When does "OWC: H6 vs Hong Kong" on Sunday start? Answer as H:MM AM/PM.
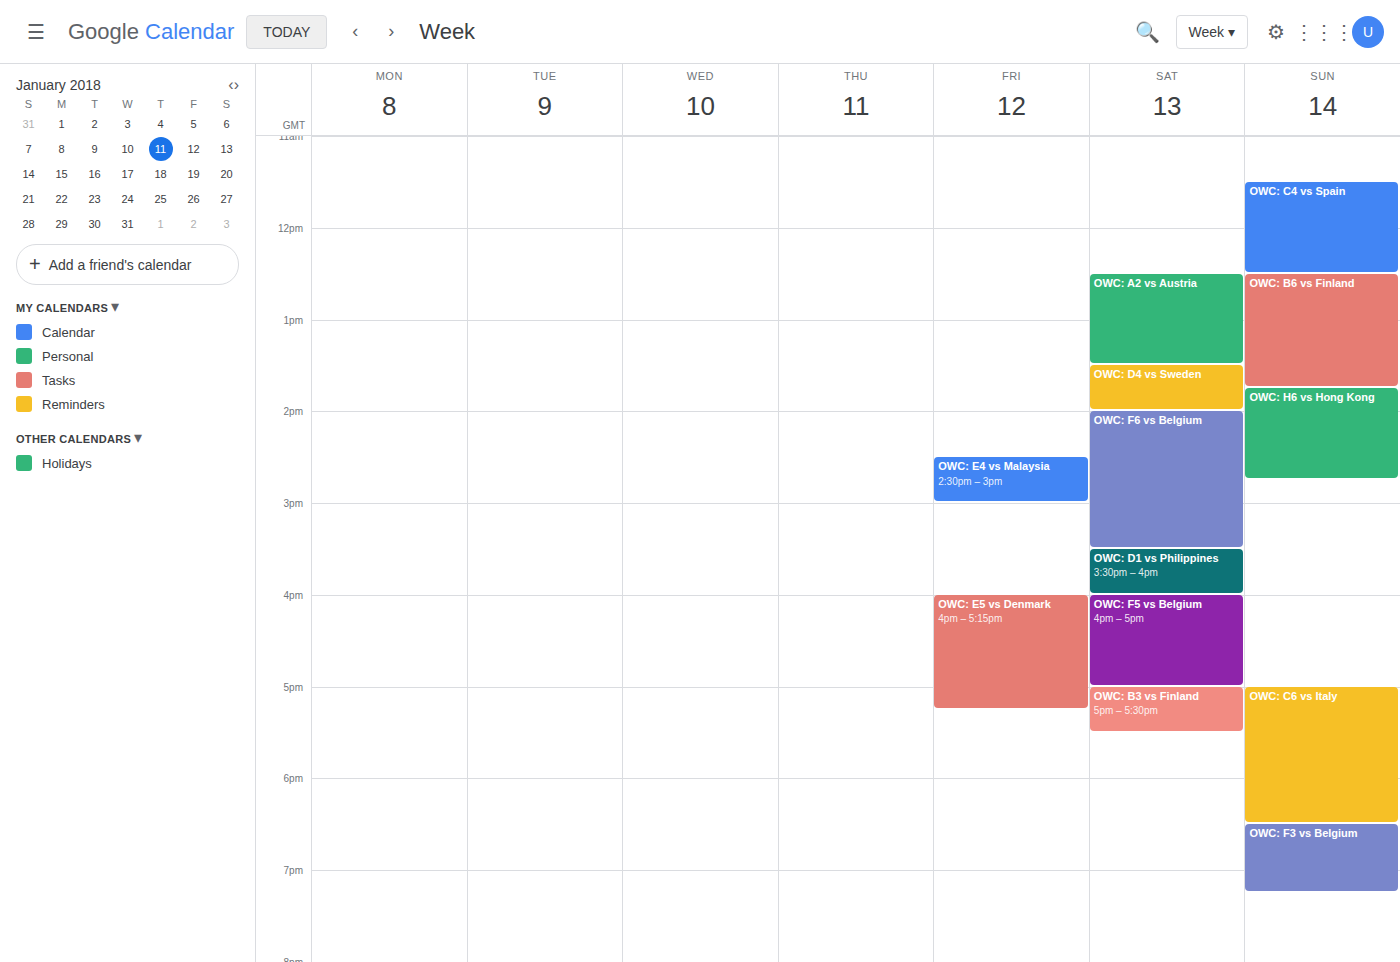
1:45 PM